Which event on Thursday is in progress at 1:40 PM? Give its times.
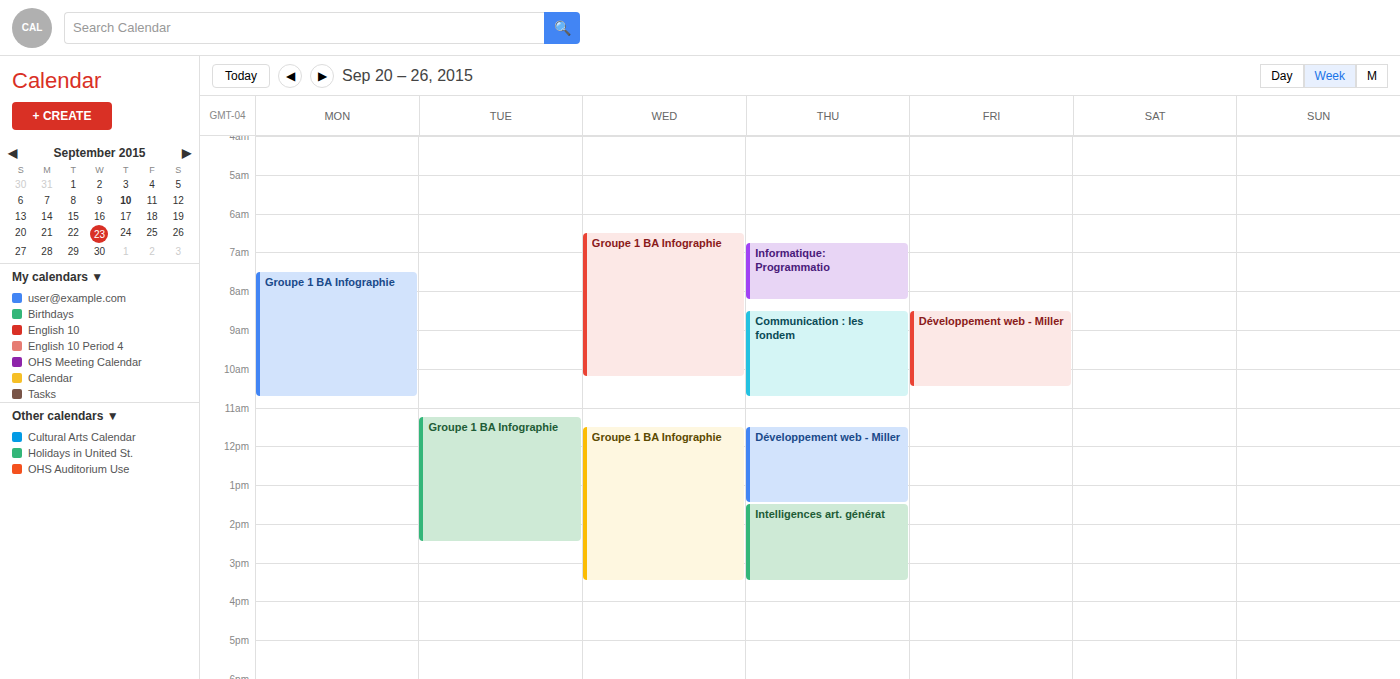
"Intelligences art. générat", 1:30 PM to 3:30 PM